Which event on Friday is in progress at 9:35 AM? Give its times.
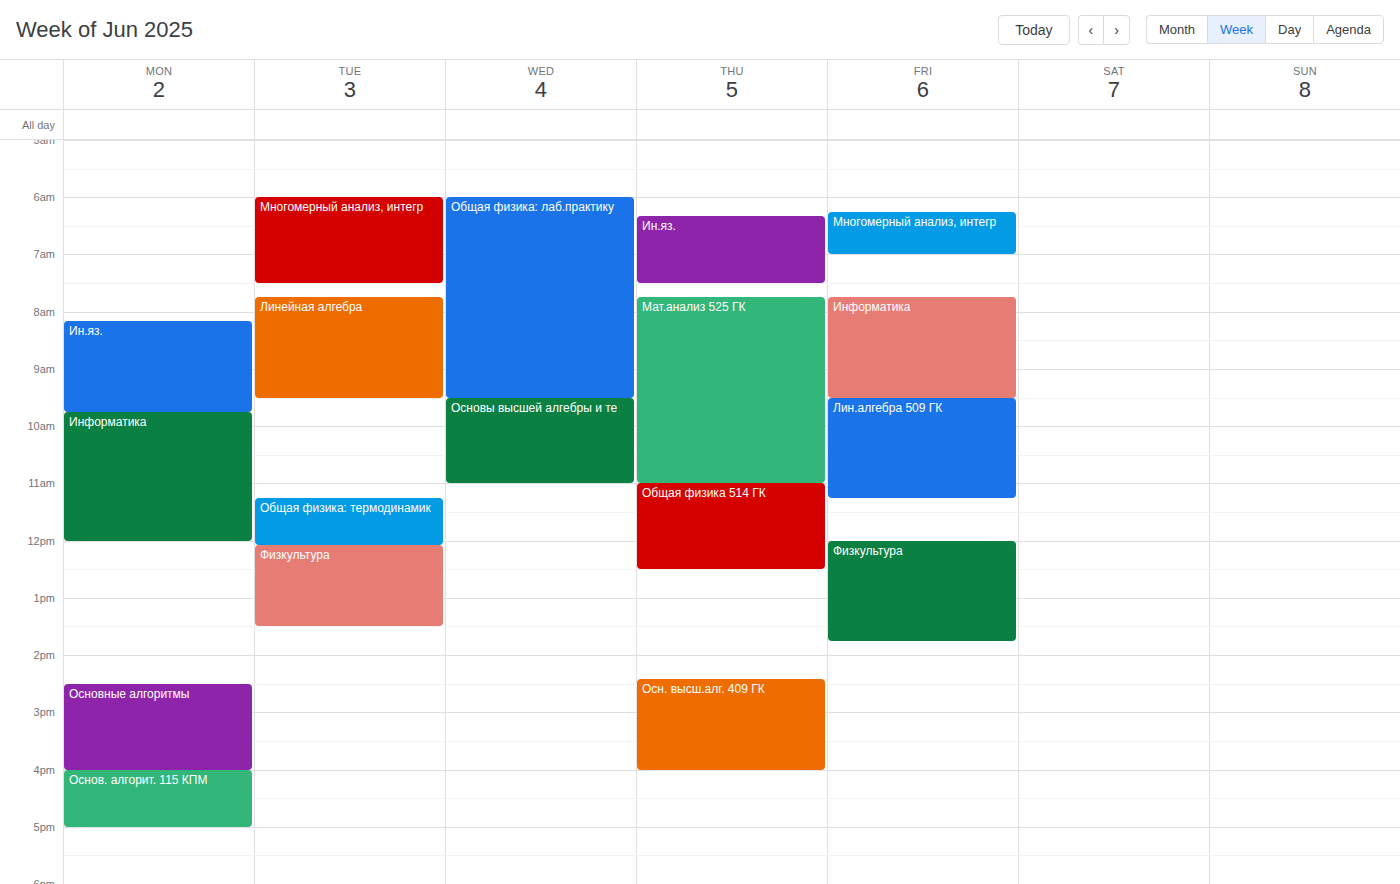
"Лин.алгебра 509 ГК", 9:30 AM to 11:15 AM